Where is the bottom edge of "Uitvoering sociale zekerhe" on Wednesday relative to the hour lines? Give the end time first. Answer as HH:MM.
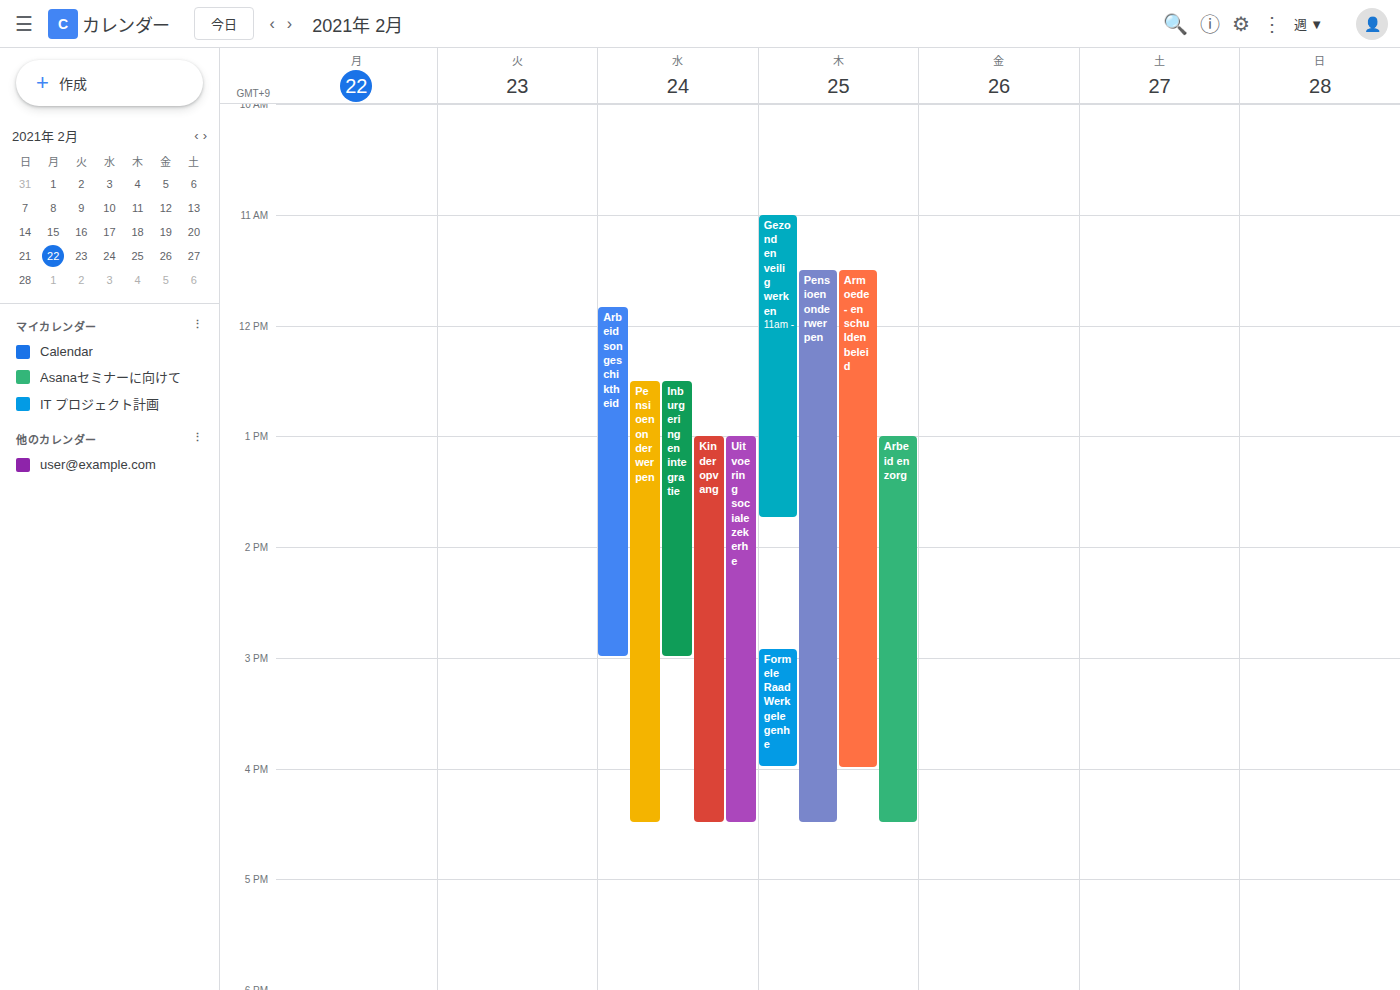
16:30 -- halfway between the 16:00 and 17:00 lines.